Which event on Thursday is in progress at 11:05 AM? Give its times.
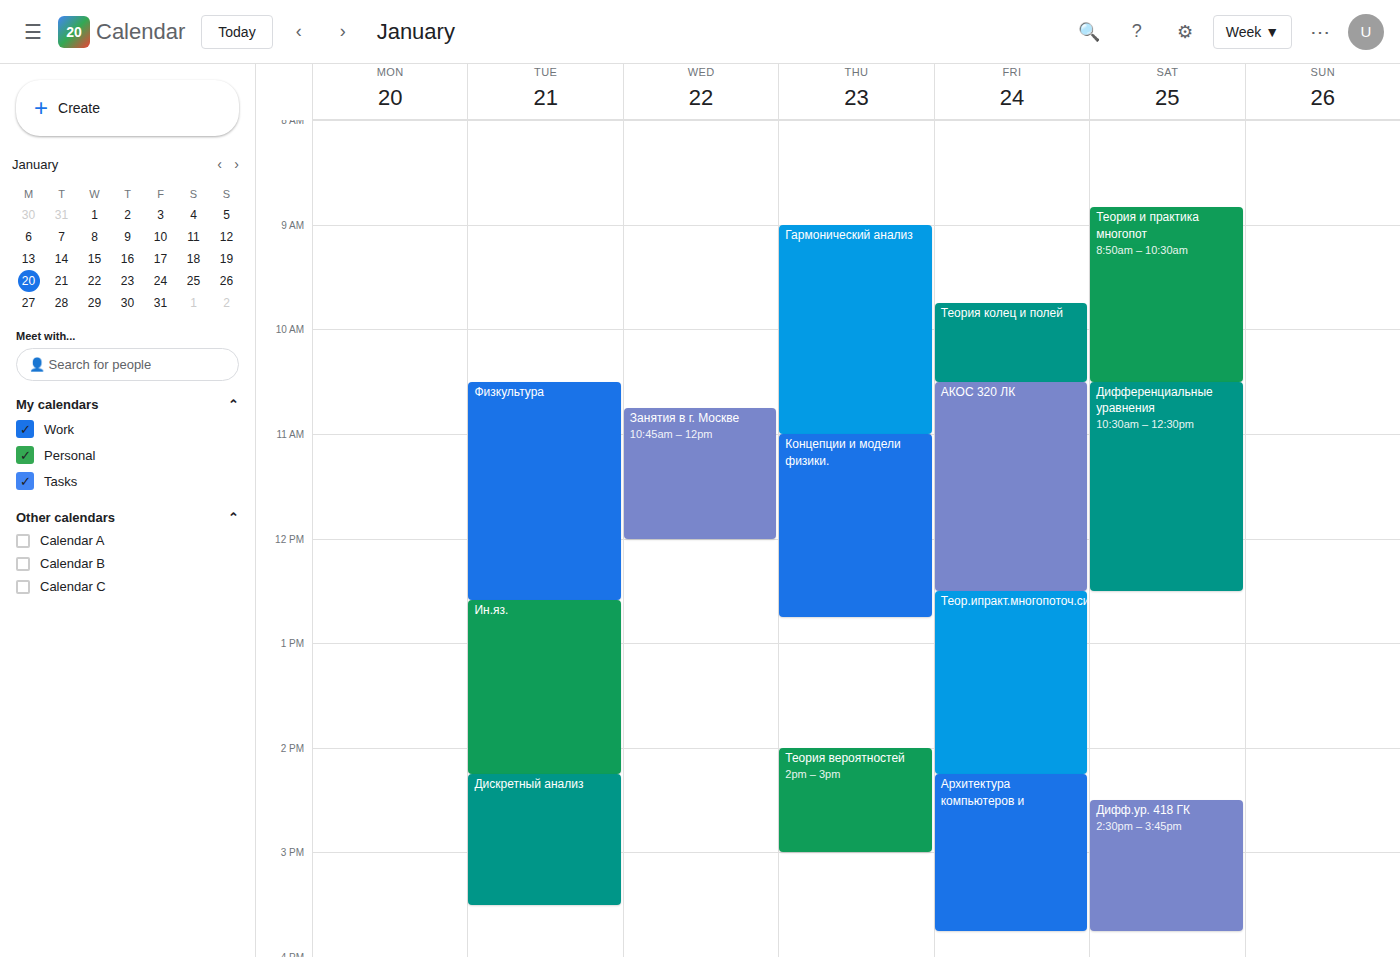
"Концепции и модели физики.", 11:00 AM to 12:45 PM